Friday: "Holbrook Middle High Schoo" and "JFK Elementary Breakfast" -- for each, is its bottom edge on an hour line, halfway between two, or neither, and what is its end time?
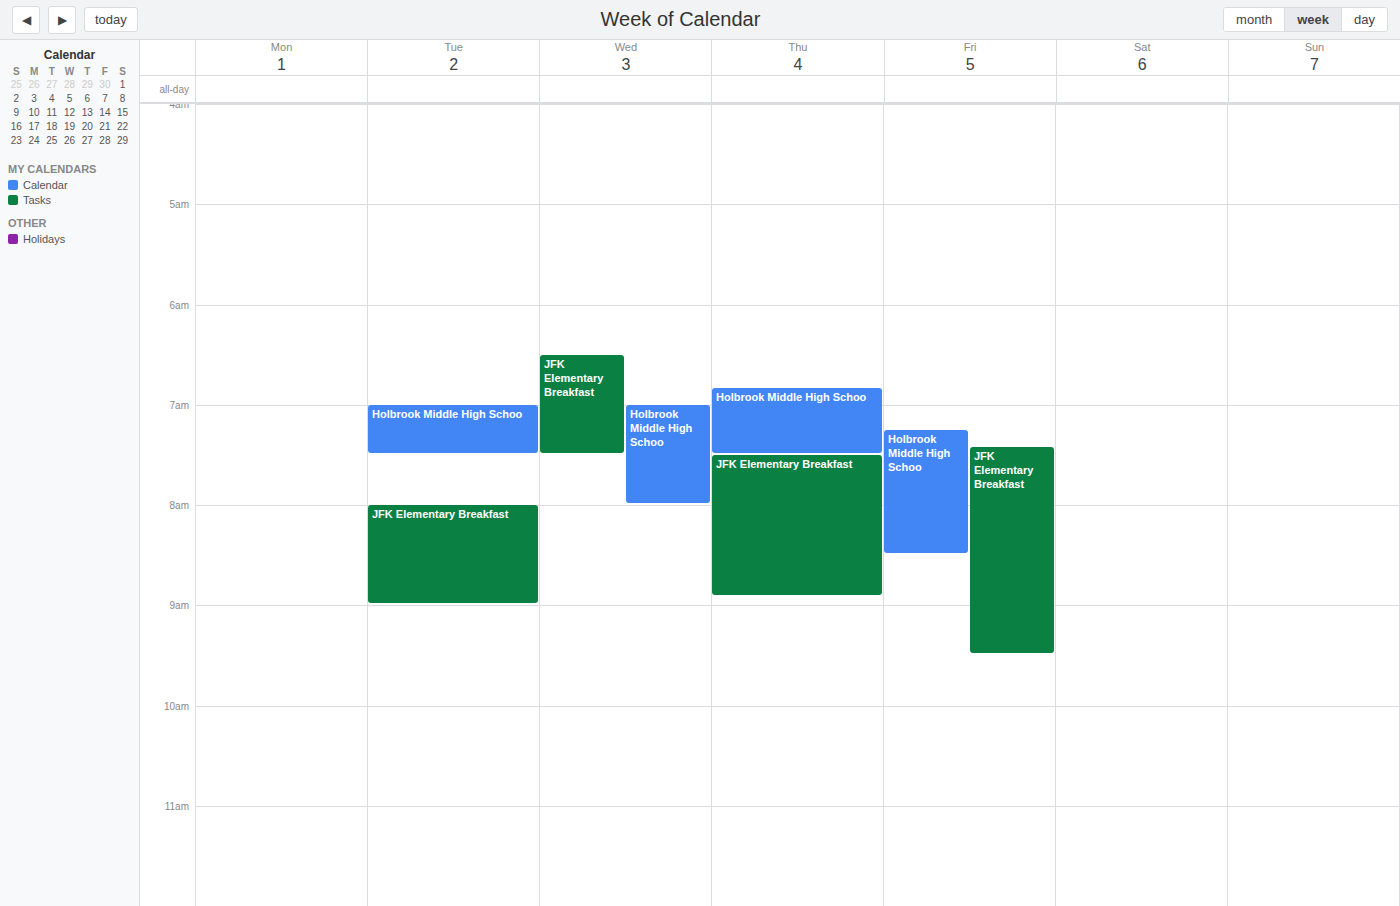
"Holbrook Middle High Schoo": 08:30, halfway between the 08:00 and 09:00 lines. "JFK Elementary Breakfast": 09:30, halfway between the 09:00 and 10:00 lines.